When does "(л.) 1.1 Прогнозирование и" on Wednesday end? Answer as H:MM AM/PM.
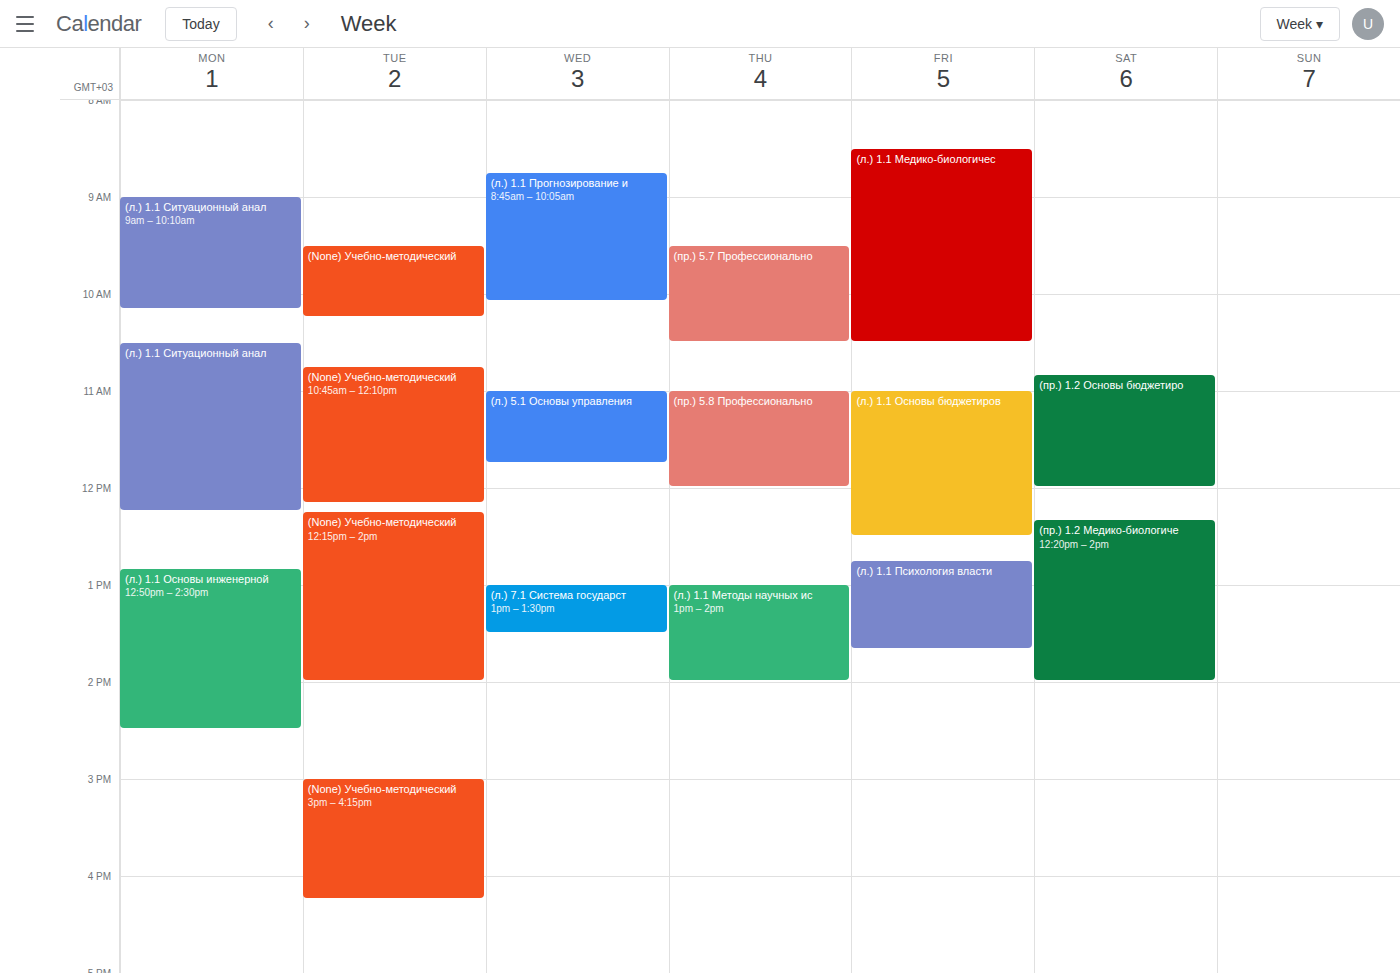
10:05 AM